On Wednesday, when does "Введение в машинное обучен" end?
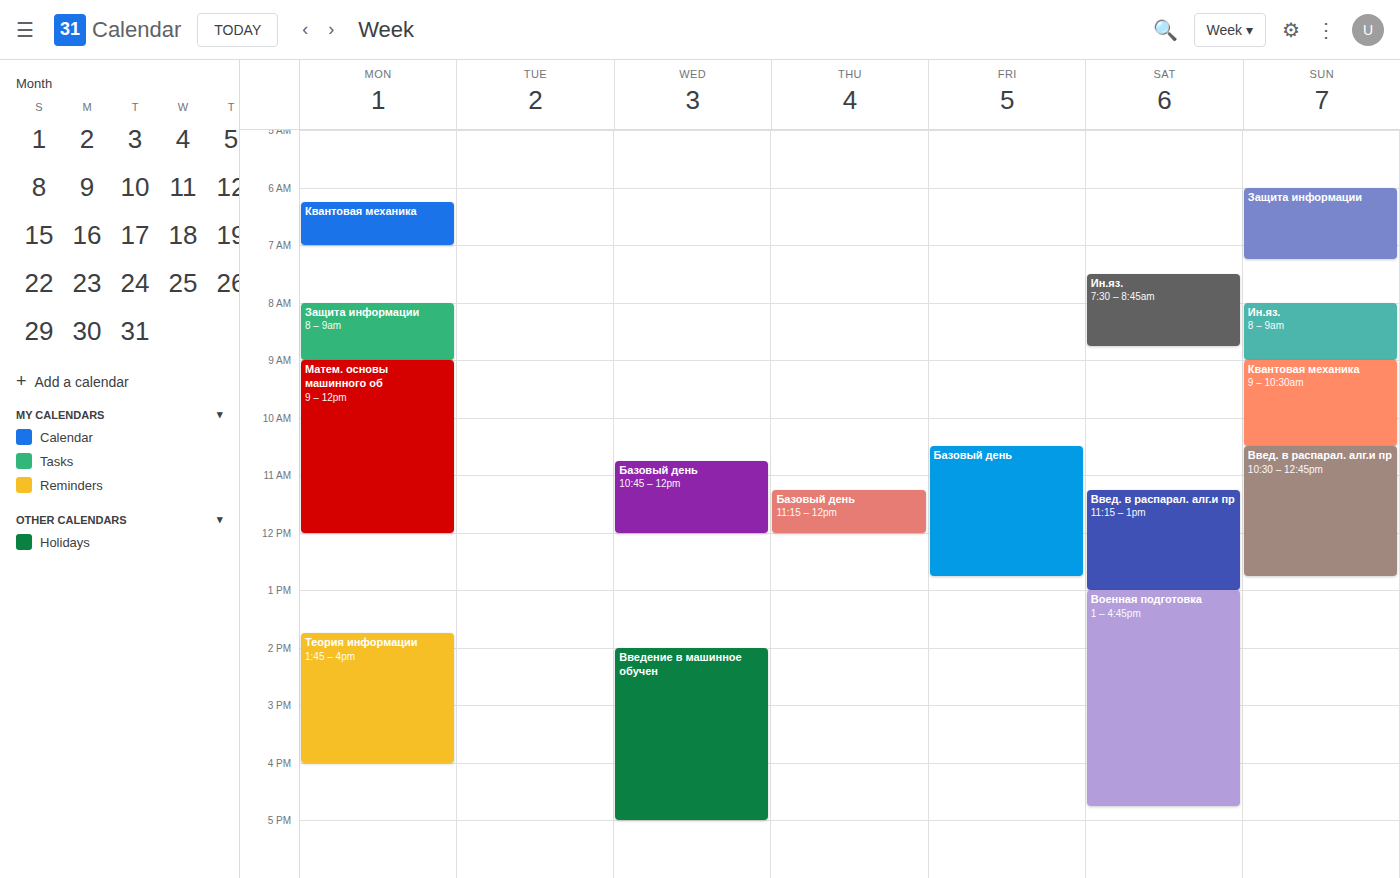
5:00 PM